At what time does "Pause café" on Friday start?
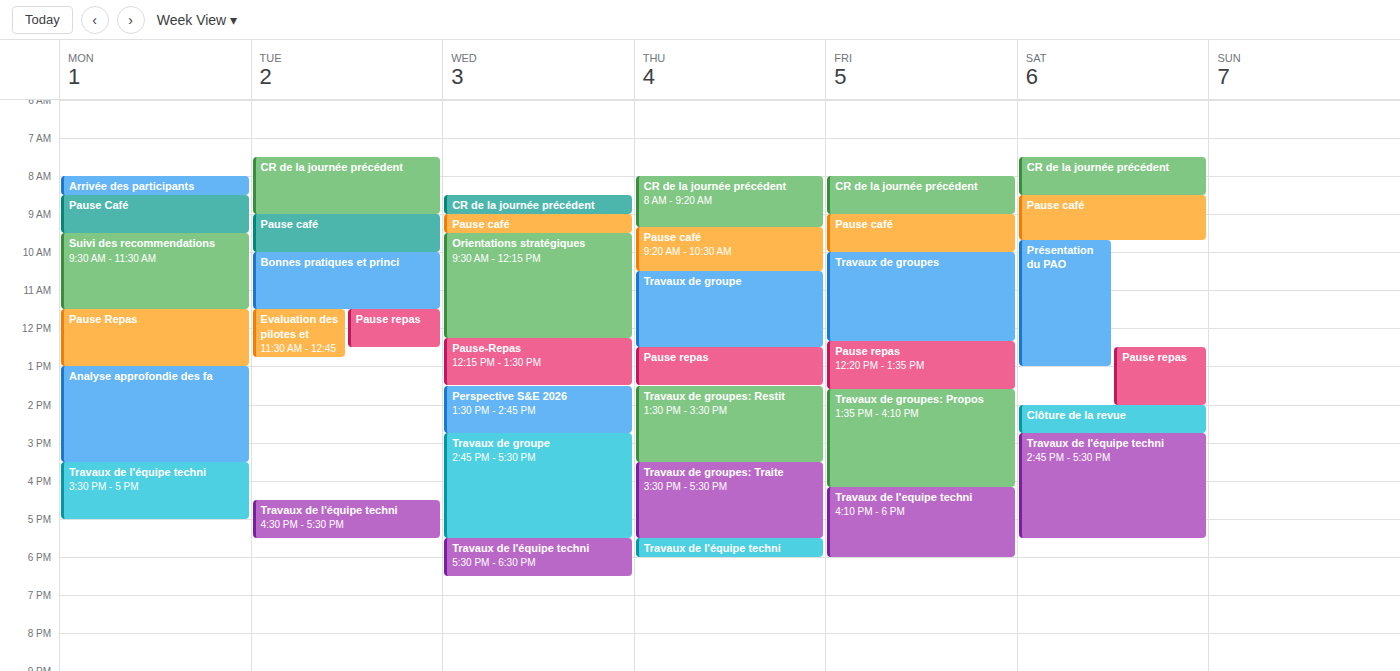
09:00